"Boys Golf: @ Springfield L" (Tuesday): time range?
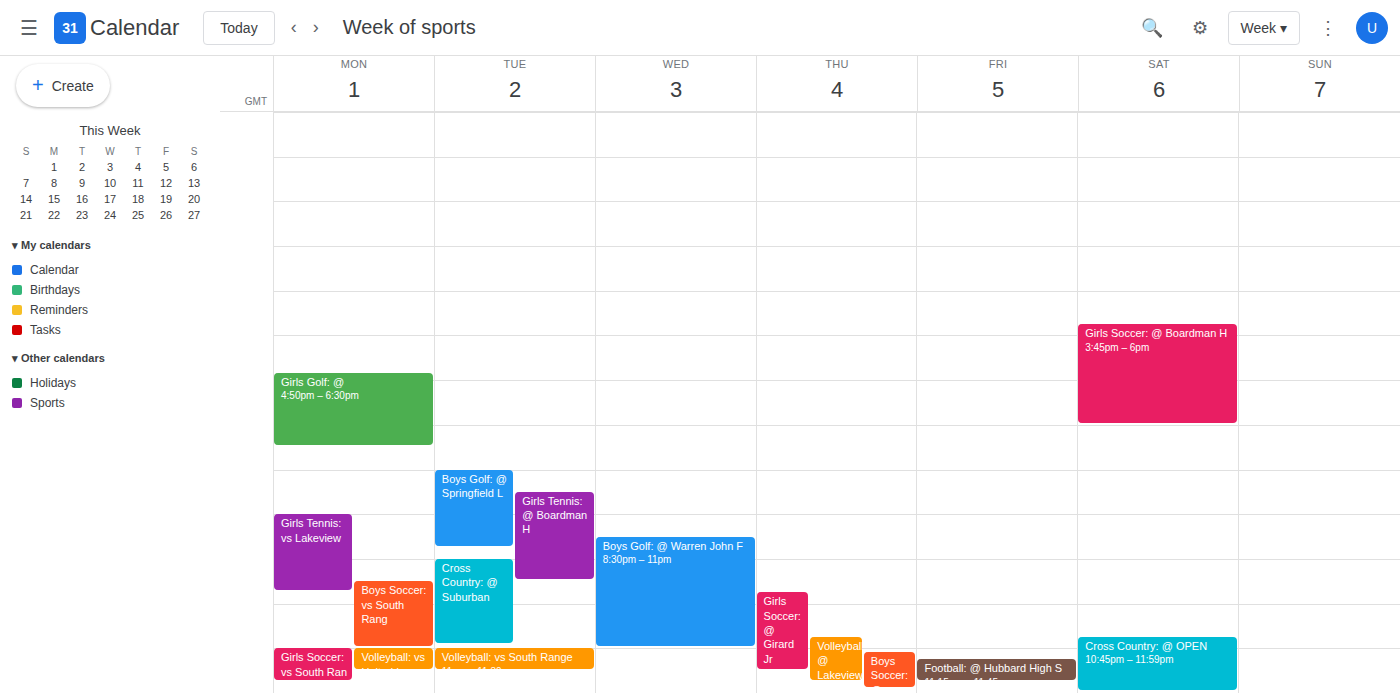
7:00 PM to 8:45 PM